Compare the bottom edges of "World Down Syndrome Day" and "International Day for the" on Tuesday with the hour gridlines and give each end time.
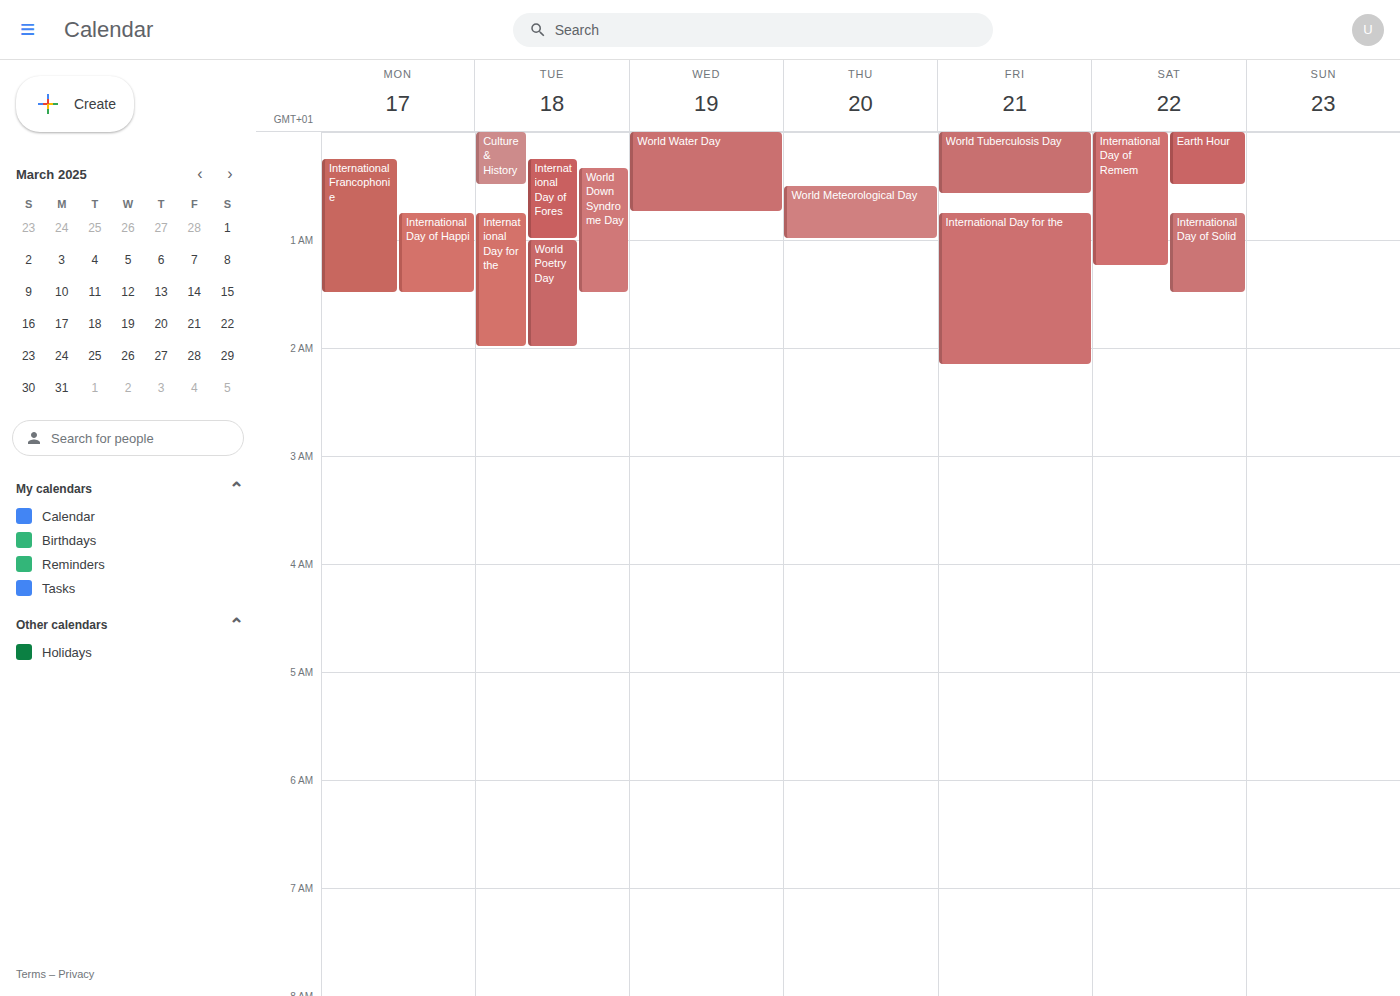
"World Down Syndrome Day": 1:30 AM, halfway between the 1 AM and 2 AM lines. "International Day for the": 2:00 AM, exactly on the 2 AM line.